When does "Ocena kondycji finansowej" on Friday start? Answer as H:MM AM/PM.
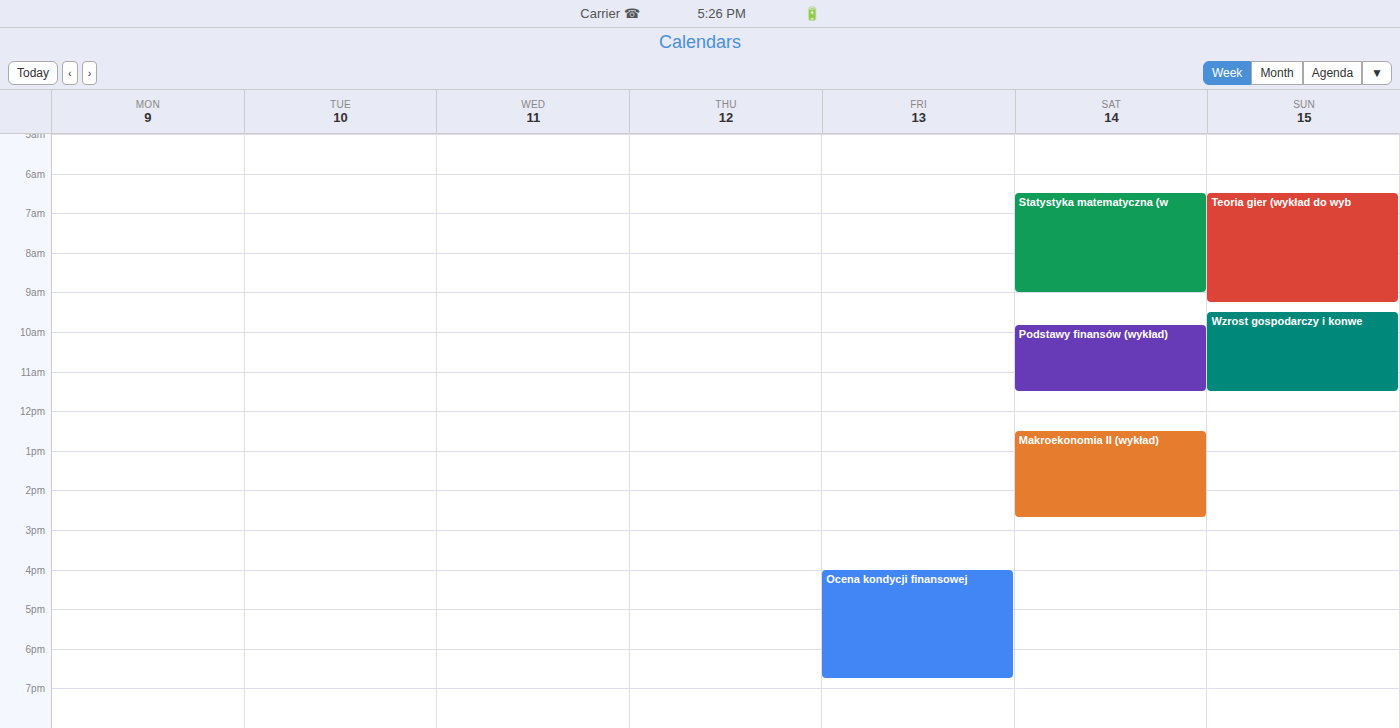
4:00 PM